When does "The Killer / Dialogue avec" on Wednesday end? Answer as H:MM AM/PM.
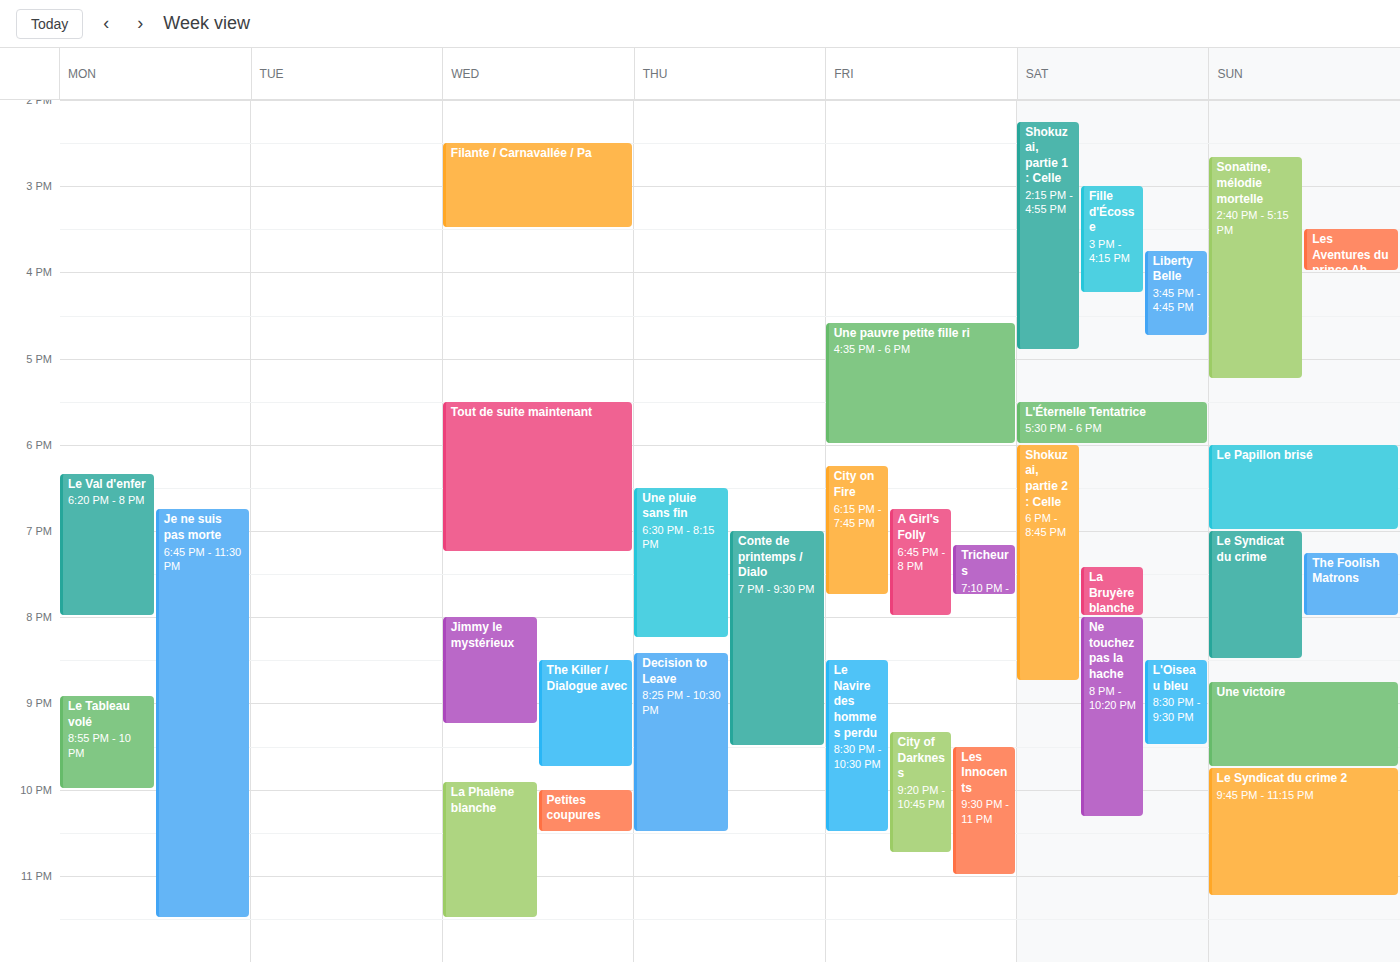
9:45 PM